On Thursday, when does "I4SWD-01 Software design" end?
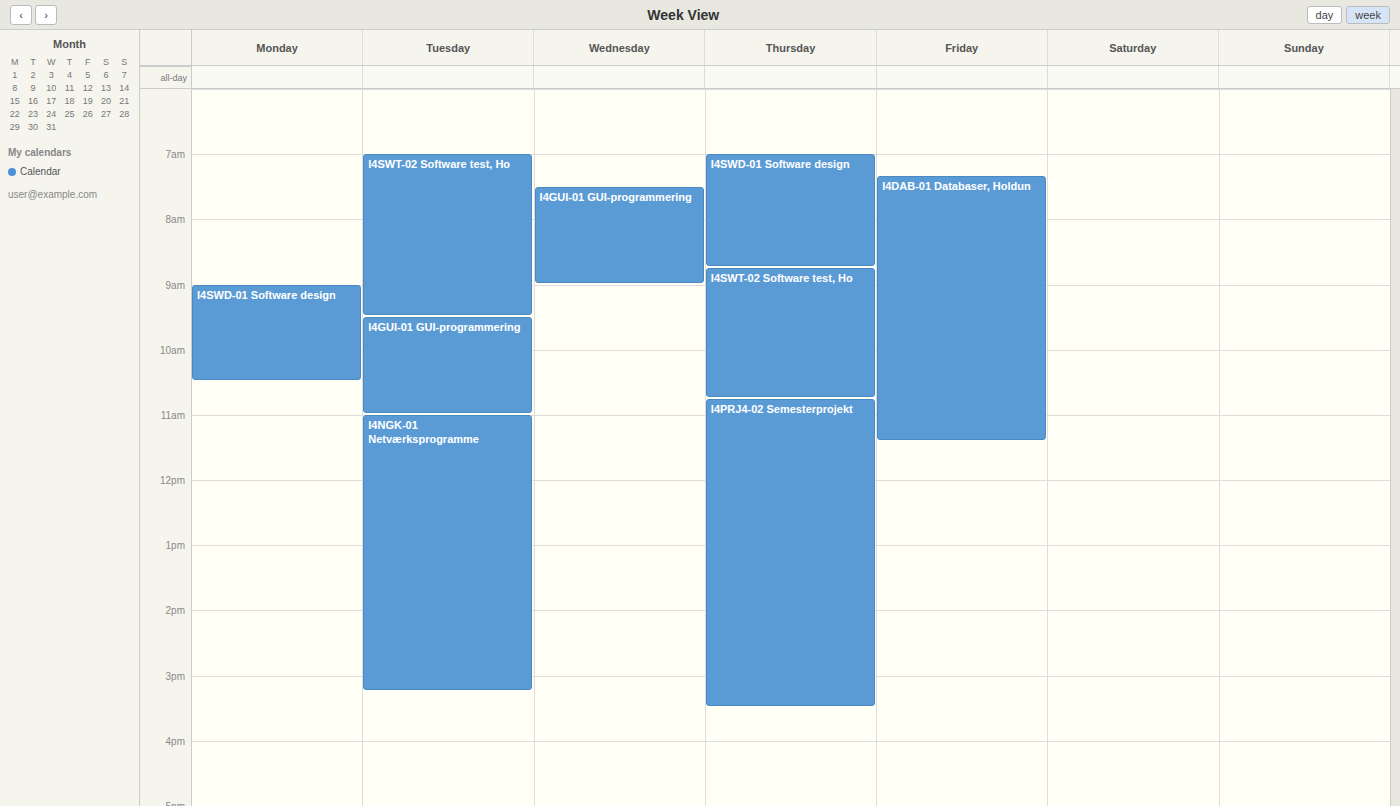
08:45